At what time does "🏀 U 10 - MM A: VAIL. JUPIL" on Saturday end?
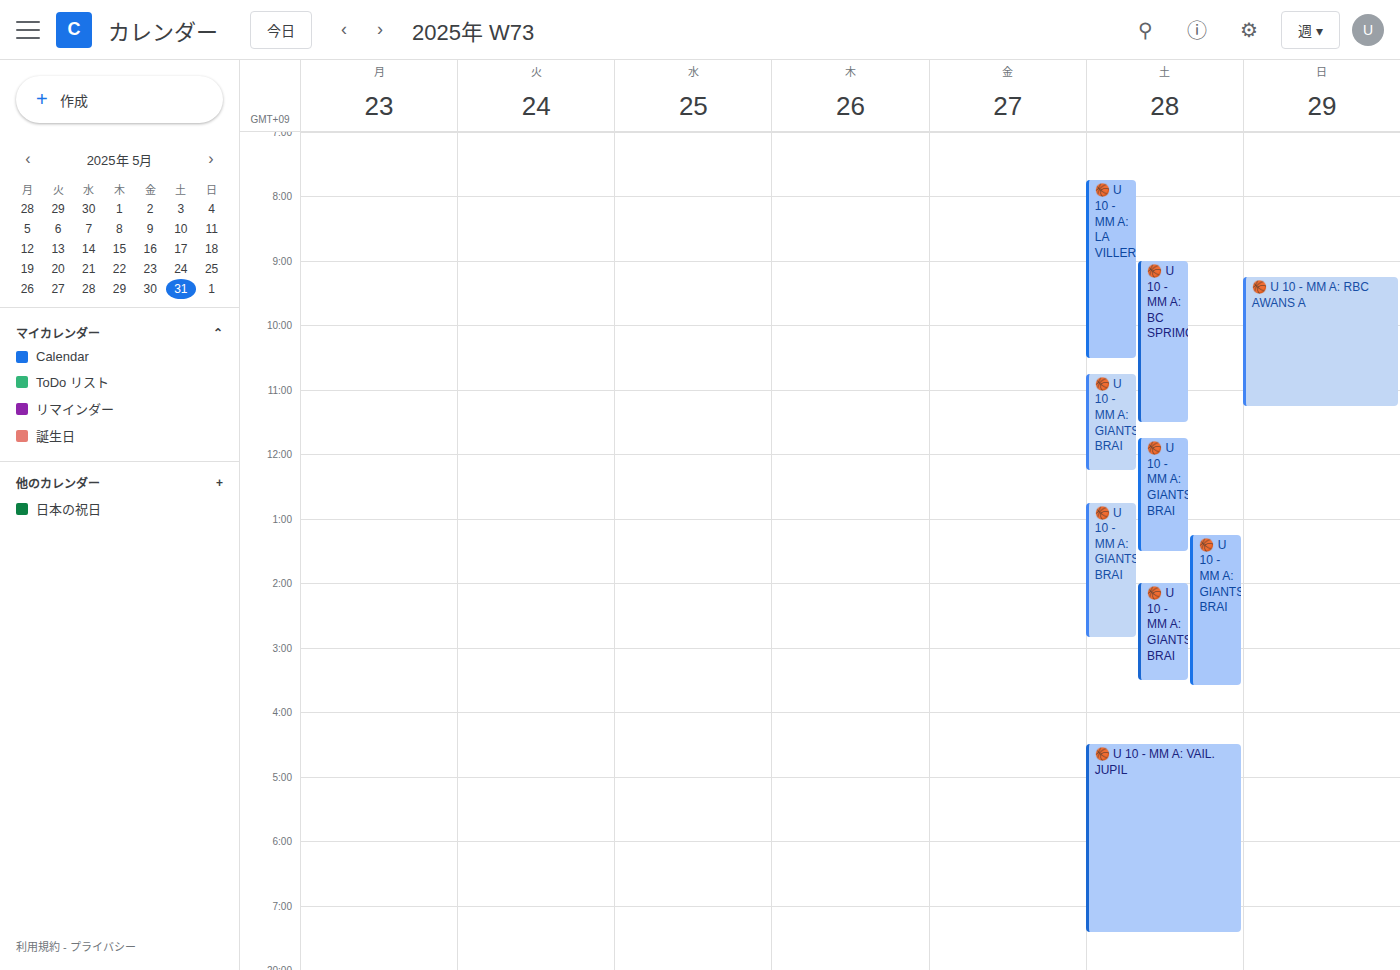
19:25